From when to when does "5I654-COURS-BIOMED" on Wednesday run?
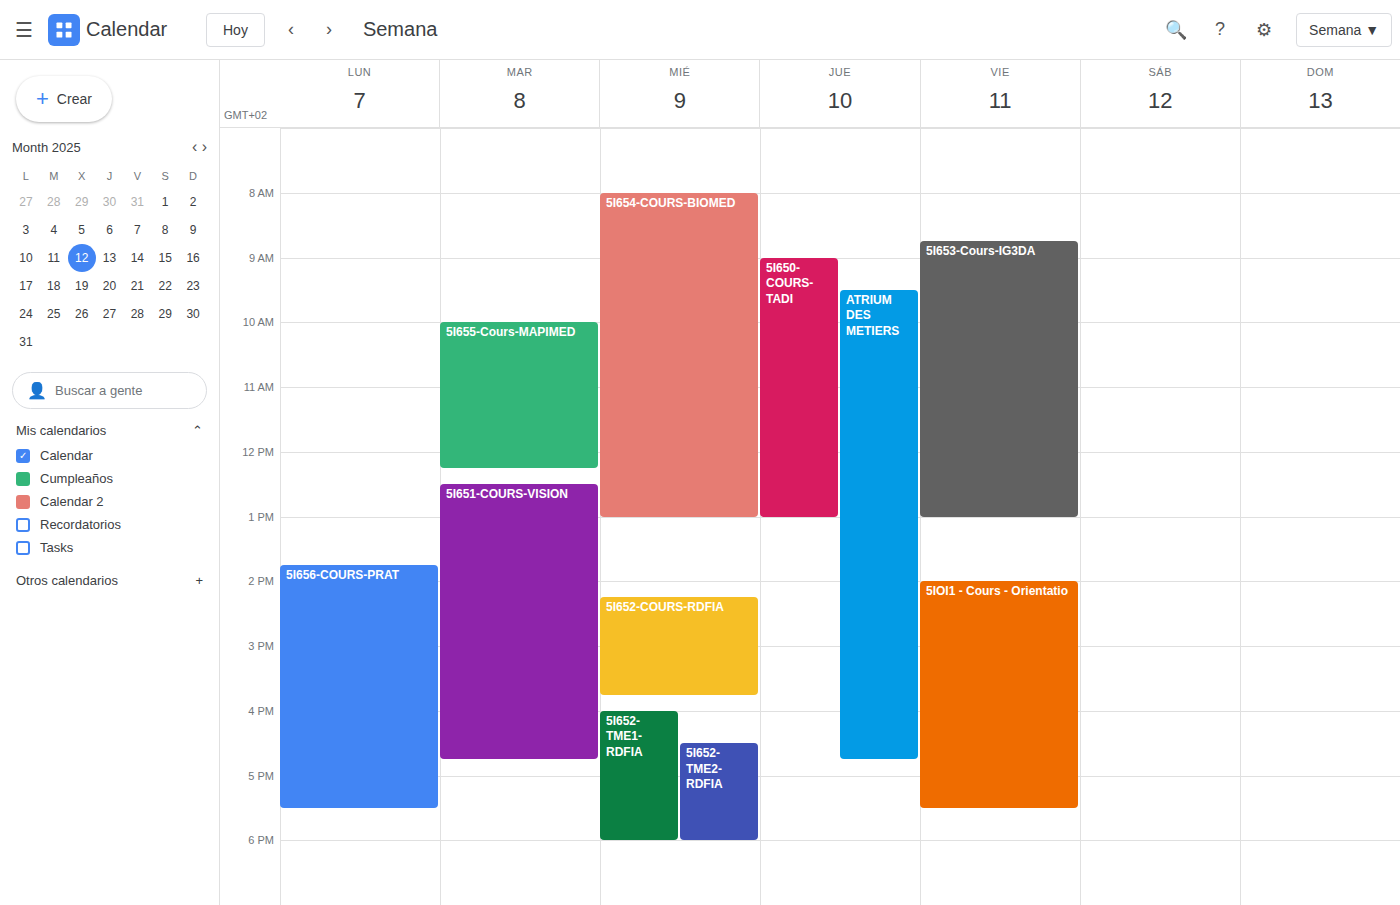
8:00 AM to 1:00 PM